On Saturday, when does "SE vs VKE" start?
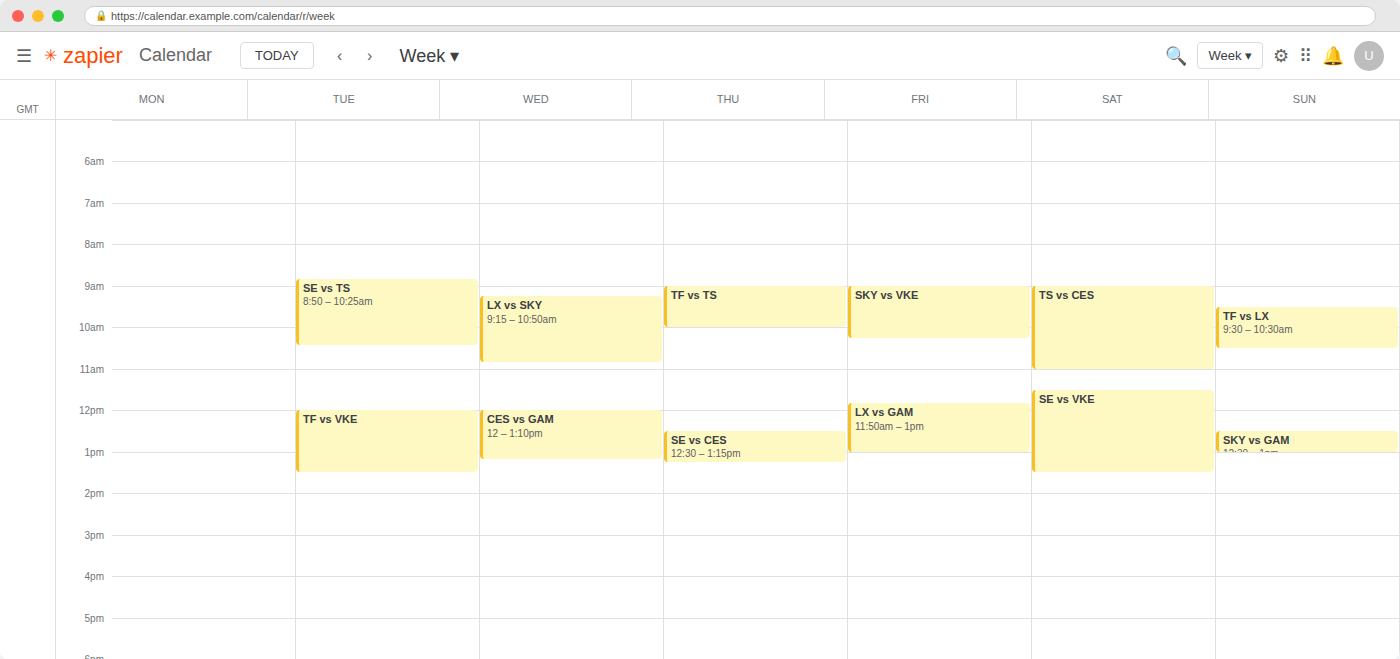
11:30 AM